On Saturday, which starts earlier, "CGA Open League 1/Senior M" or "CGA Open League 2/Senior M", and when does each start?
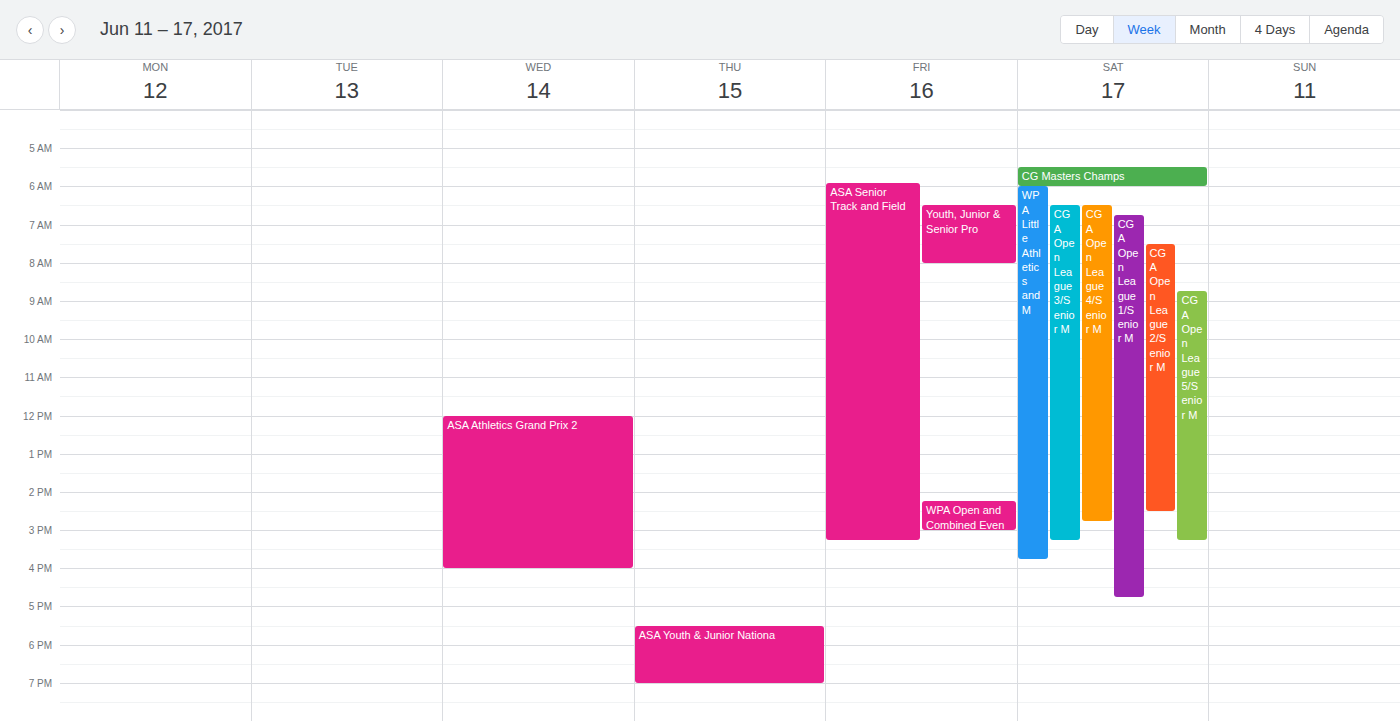
"CGA Open League 1/Senior M" 06:45; "CGA Open League 2/Senior M" 07:30.